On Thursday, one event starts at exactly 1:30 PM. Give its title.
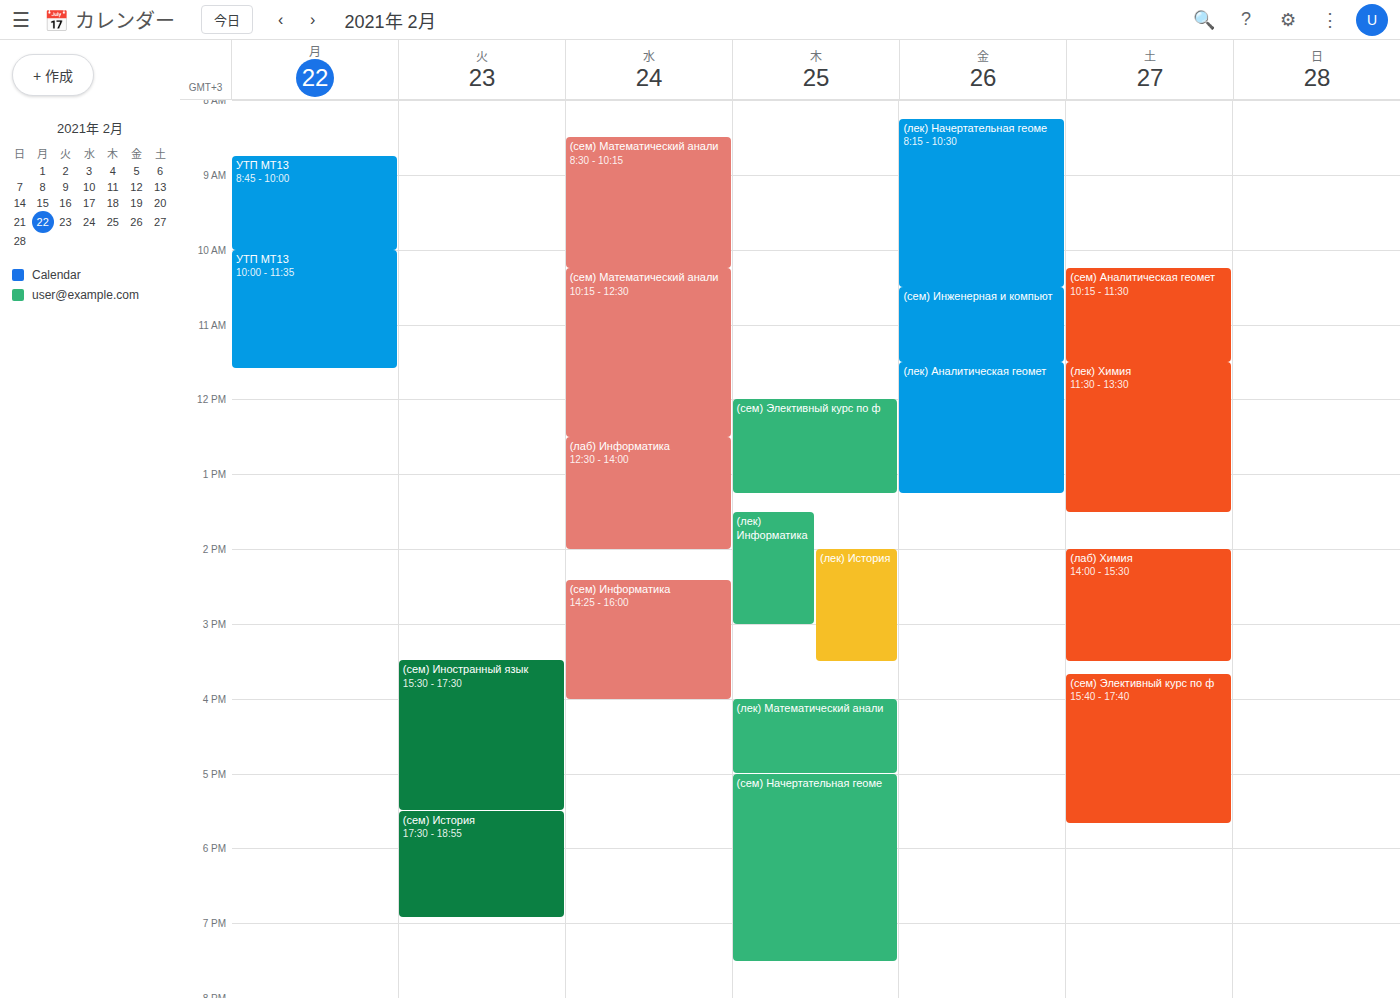
"(лек) Информатика"